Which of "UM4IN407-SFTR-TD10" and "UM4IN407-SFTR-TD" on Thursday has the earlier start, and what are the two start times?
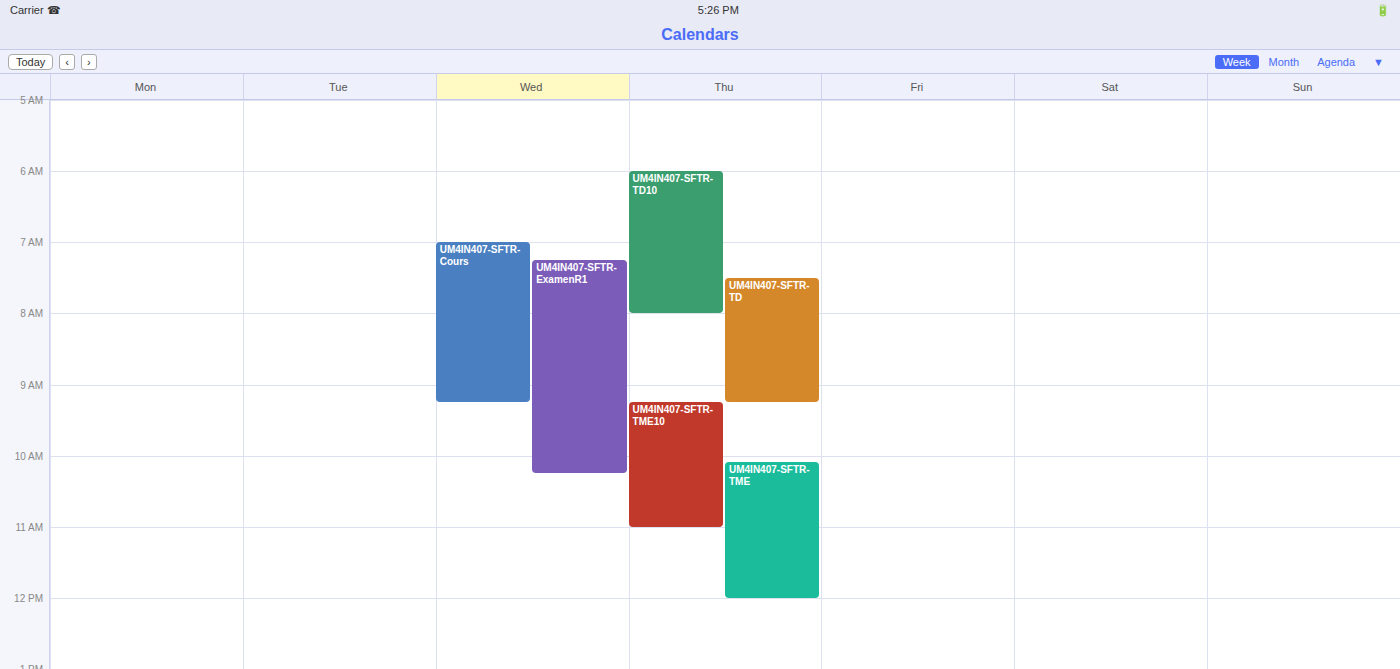
"UM4IN407-SFTR-TD10" 06:00; "UM4IN407-SFTR-TD" 07:30.